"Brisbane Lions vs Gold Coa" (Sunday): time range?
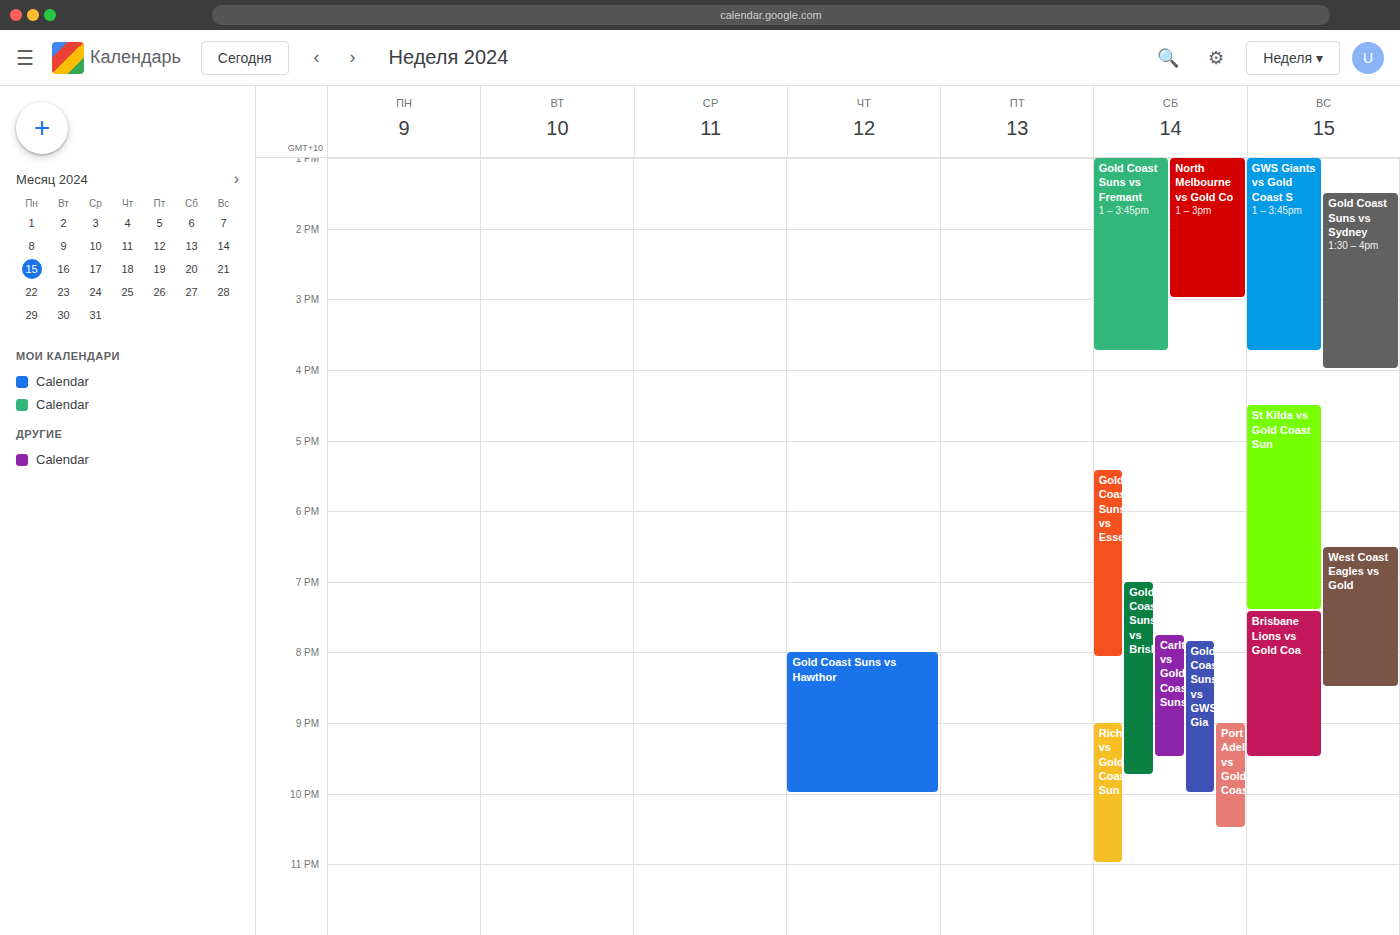
7:25 PM to 9:30 PM